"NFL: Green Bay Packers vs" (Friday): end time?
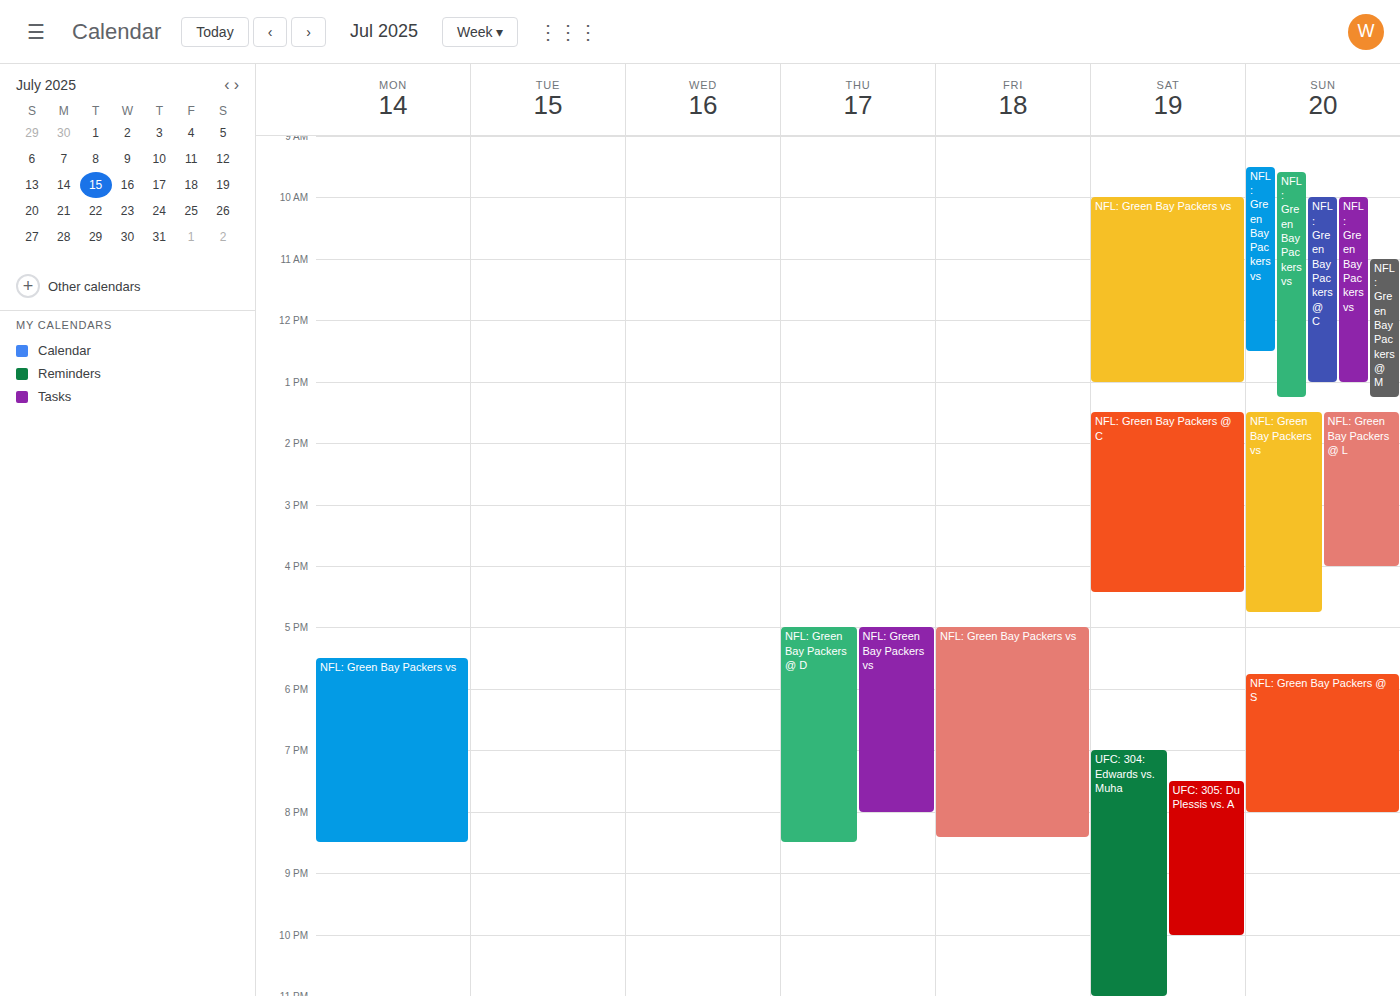
8:25 PM